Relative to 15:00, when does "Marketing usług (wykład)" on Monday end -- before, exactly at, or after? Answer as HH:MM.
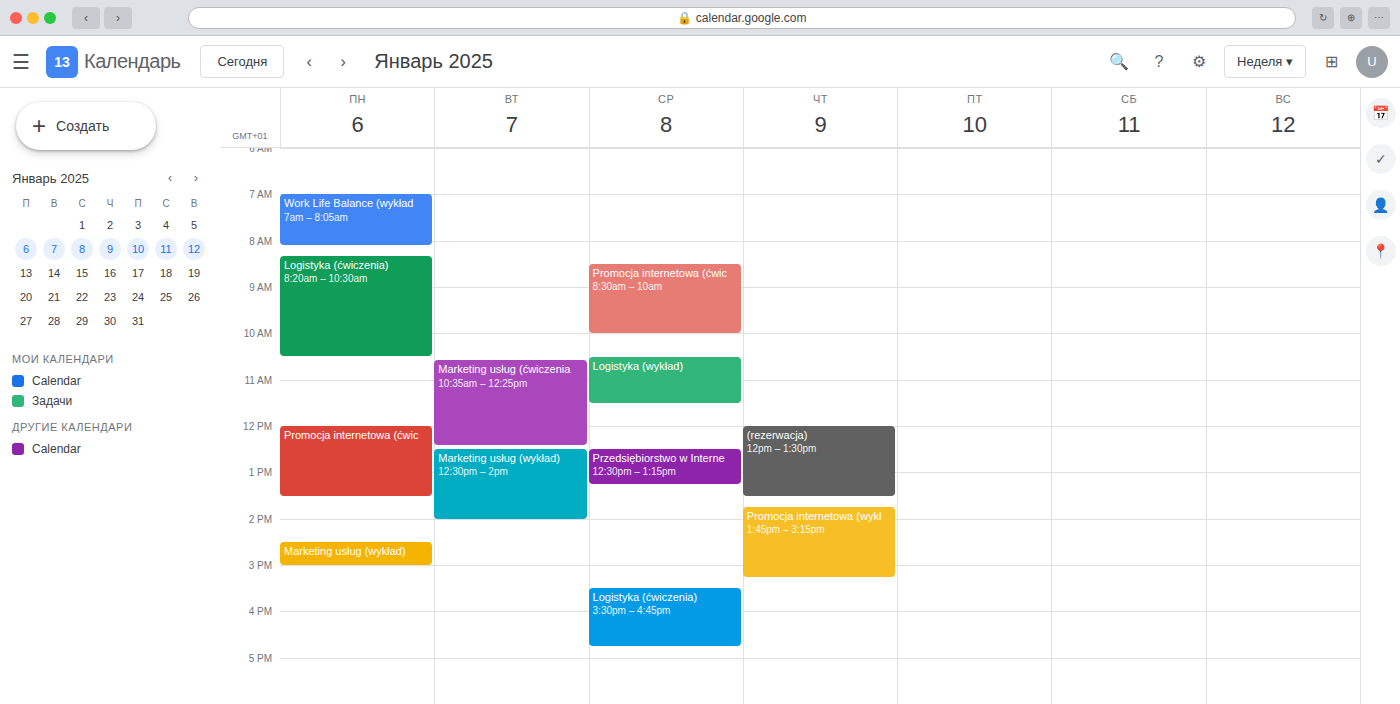
15:00 -- exactly at 15:00, on the 15:00 line.